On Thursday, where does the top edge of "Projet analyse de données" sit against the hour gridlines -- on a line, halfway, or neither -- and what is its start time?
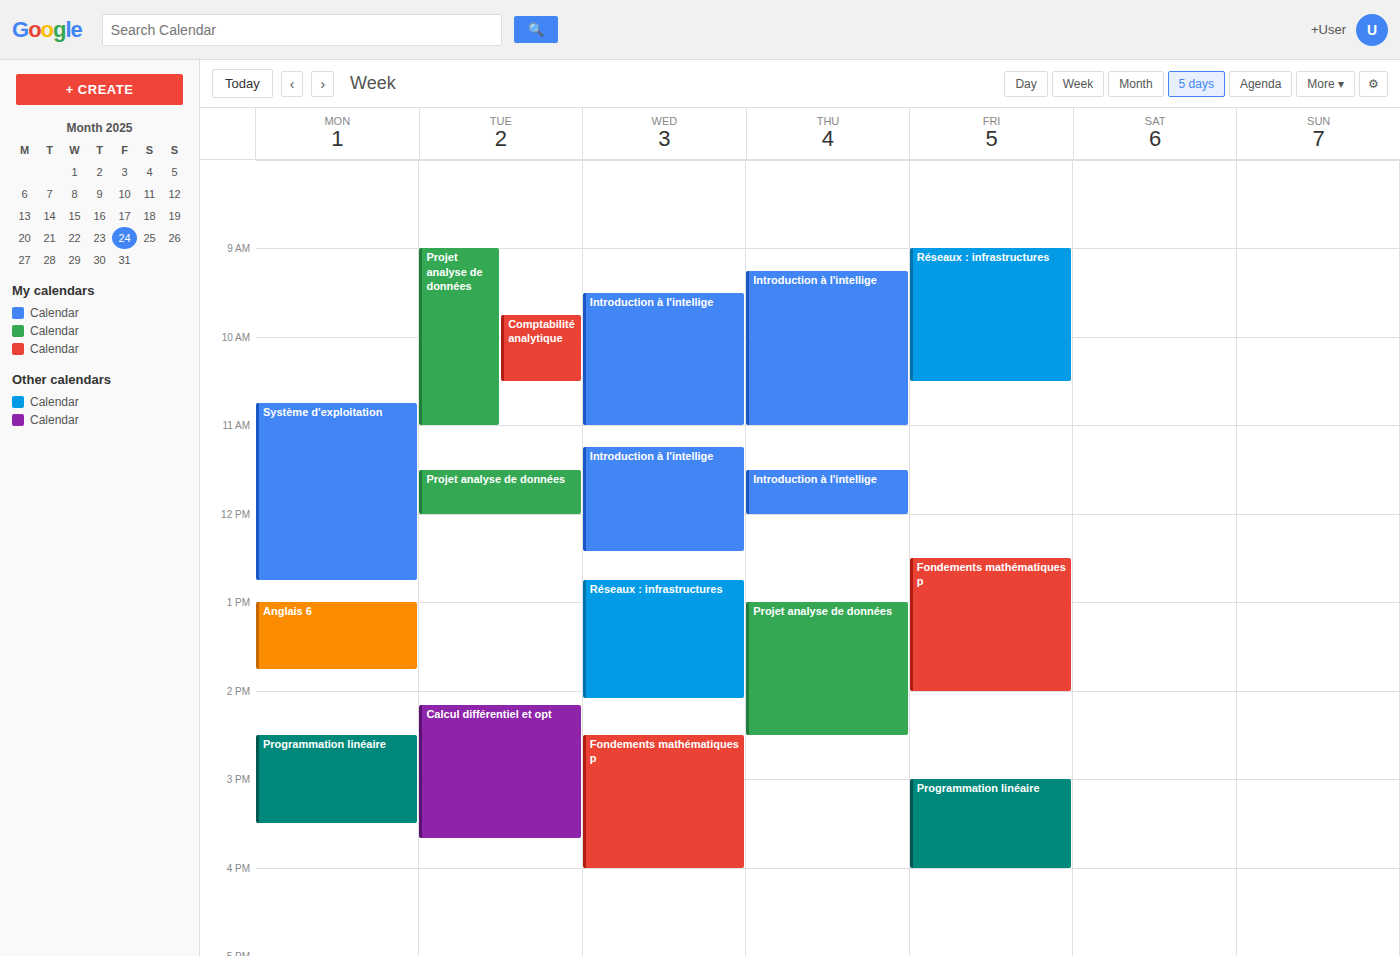
1:00 PM -- exactly on the 1 PM line.